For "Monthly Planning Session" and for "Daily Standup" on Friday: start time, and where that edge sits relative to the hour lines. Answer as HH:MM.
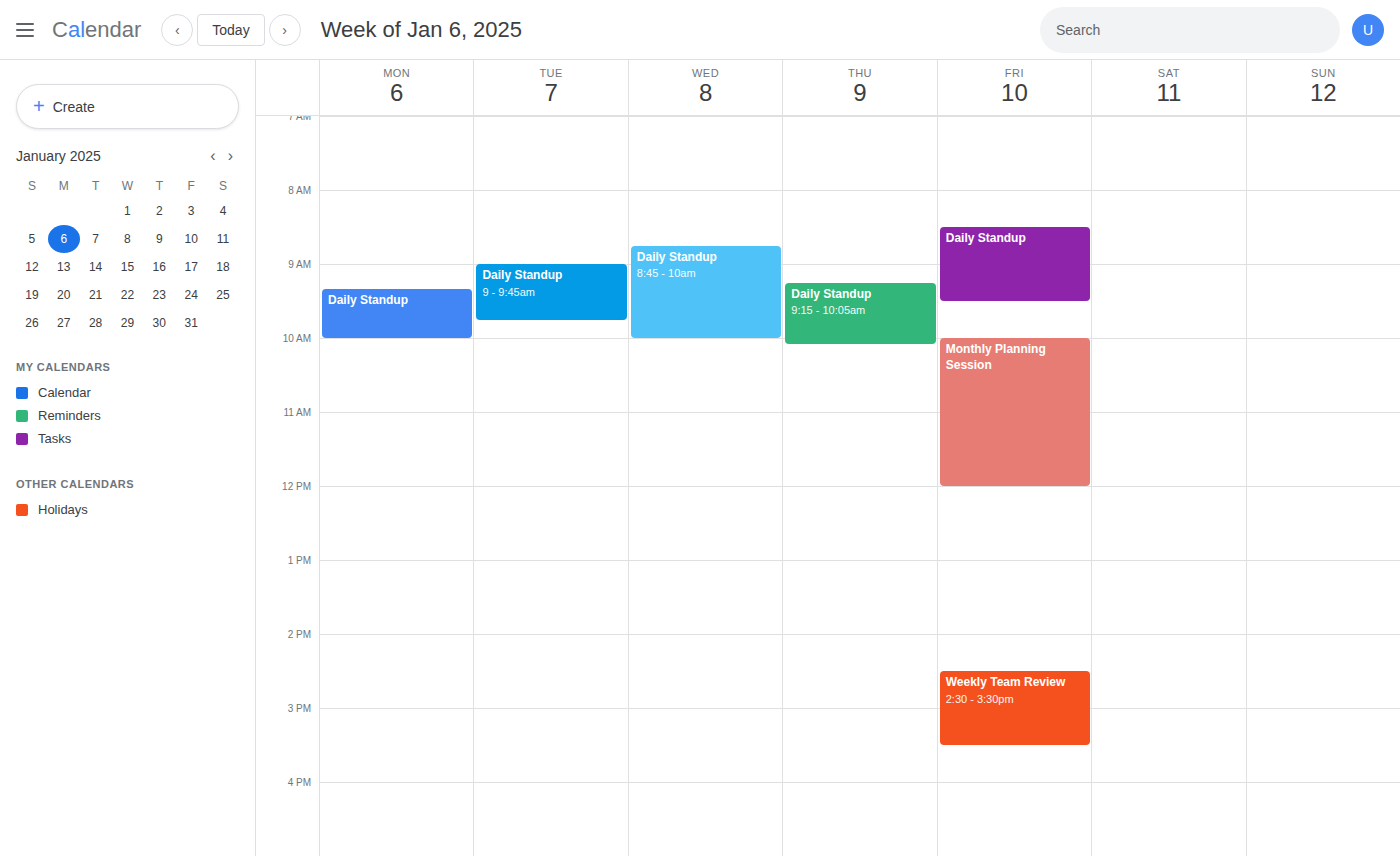
"Monthly Planning Session": 10:00, exactly on the 10:00 line. "Daily Standup": 08:30, halfway between the 08:00 and 09:00 lines.